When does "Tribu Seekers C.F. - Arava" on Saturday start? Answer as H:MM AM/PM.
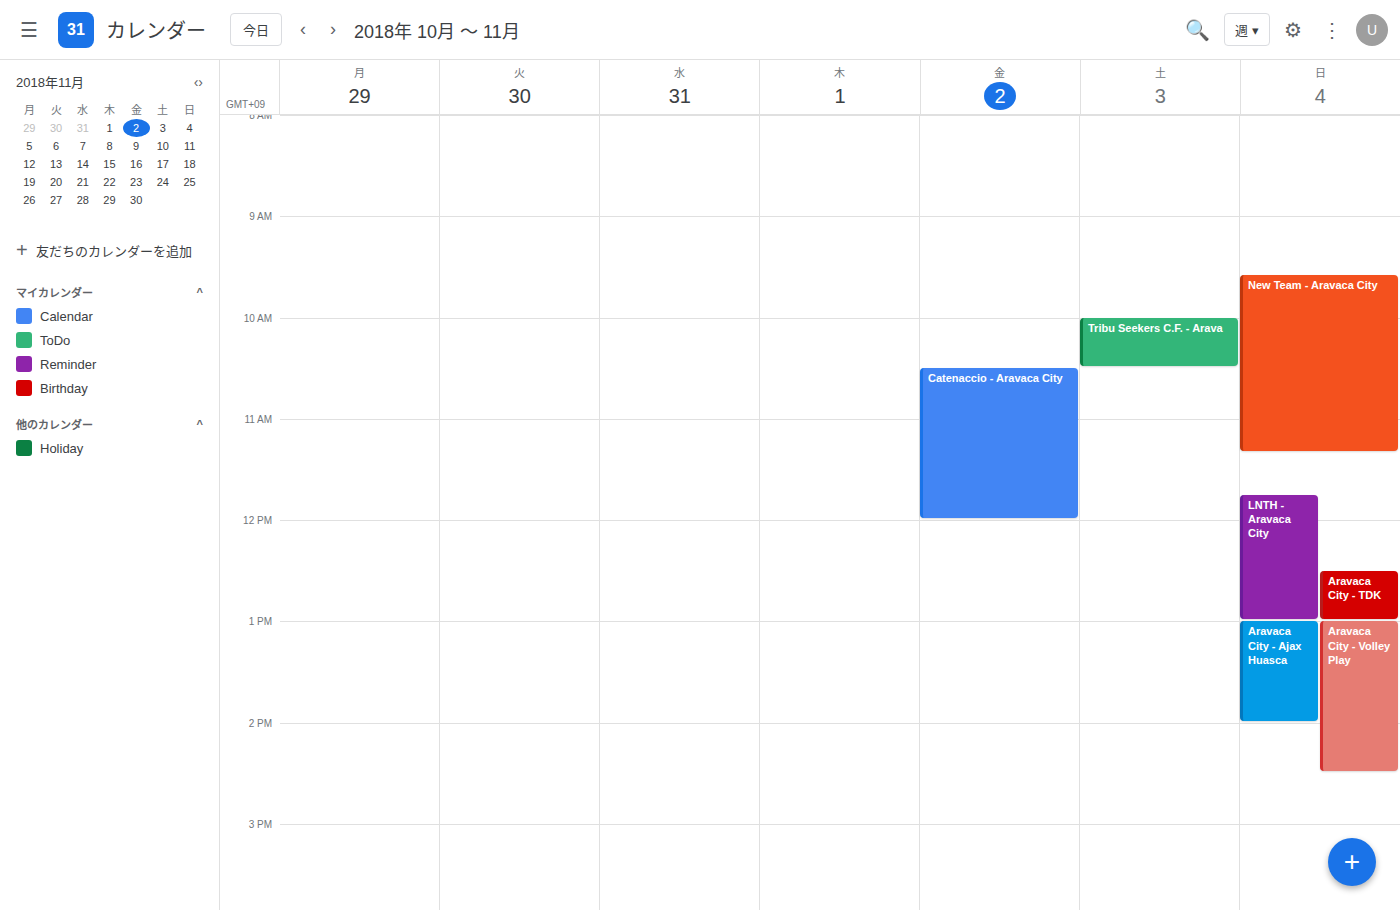
10:00 AM